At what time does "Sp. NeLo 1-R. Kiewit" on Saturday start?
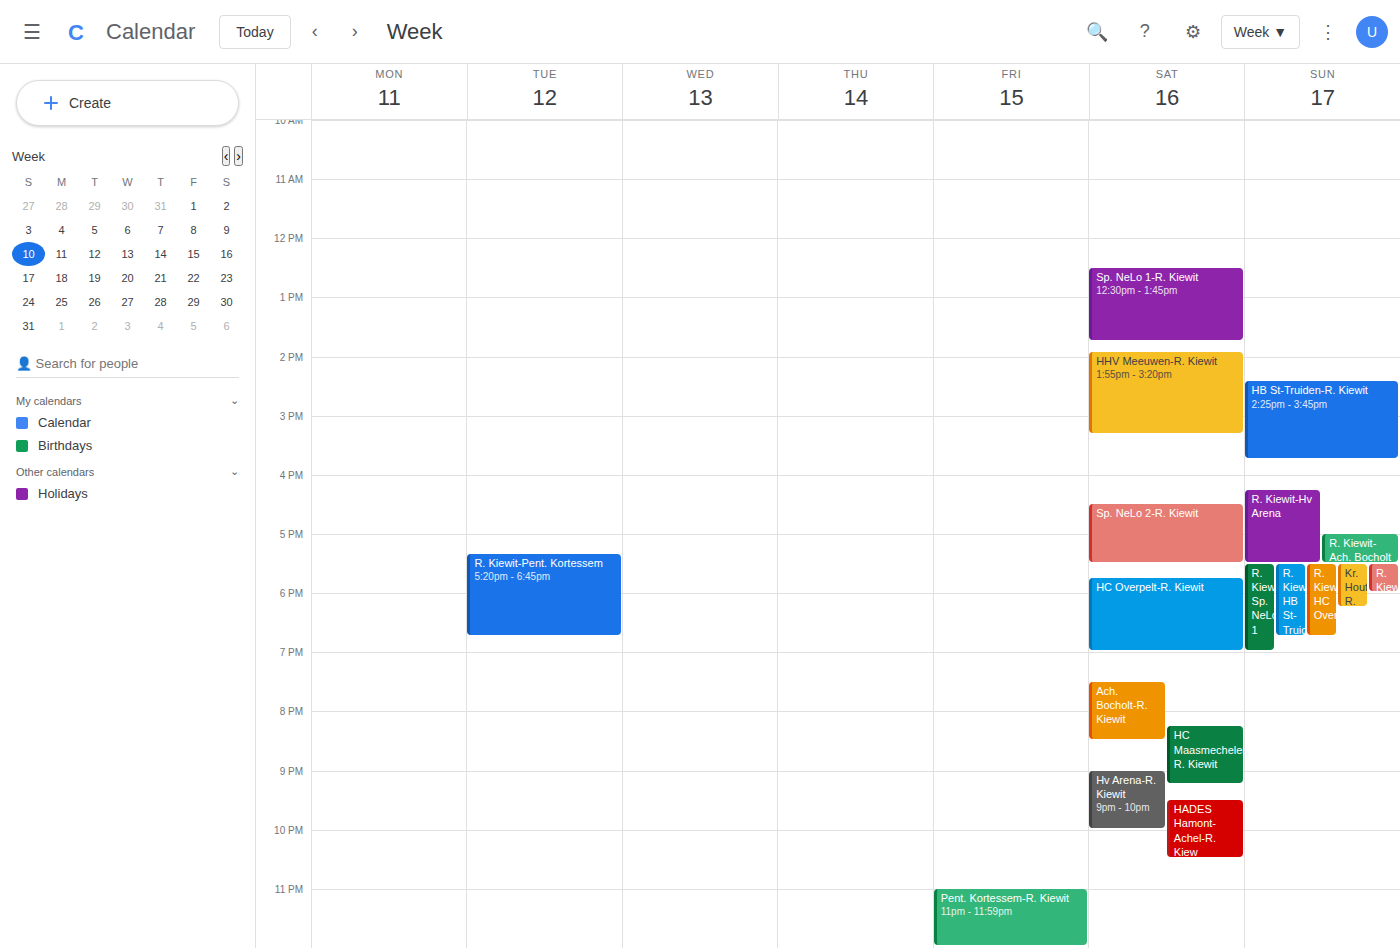
12:30 PM